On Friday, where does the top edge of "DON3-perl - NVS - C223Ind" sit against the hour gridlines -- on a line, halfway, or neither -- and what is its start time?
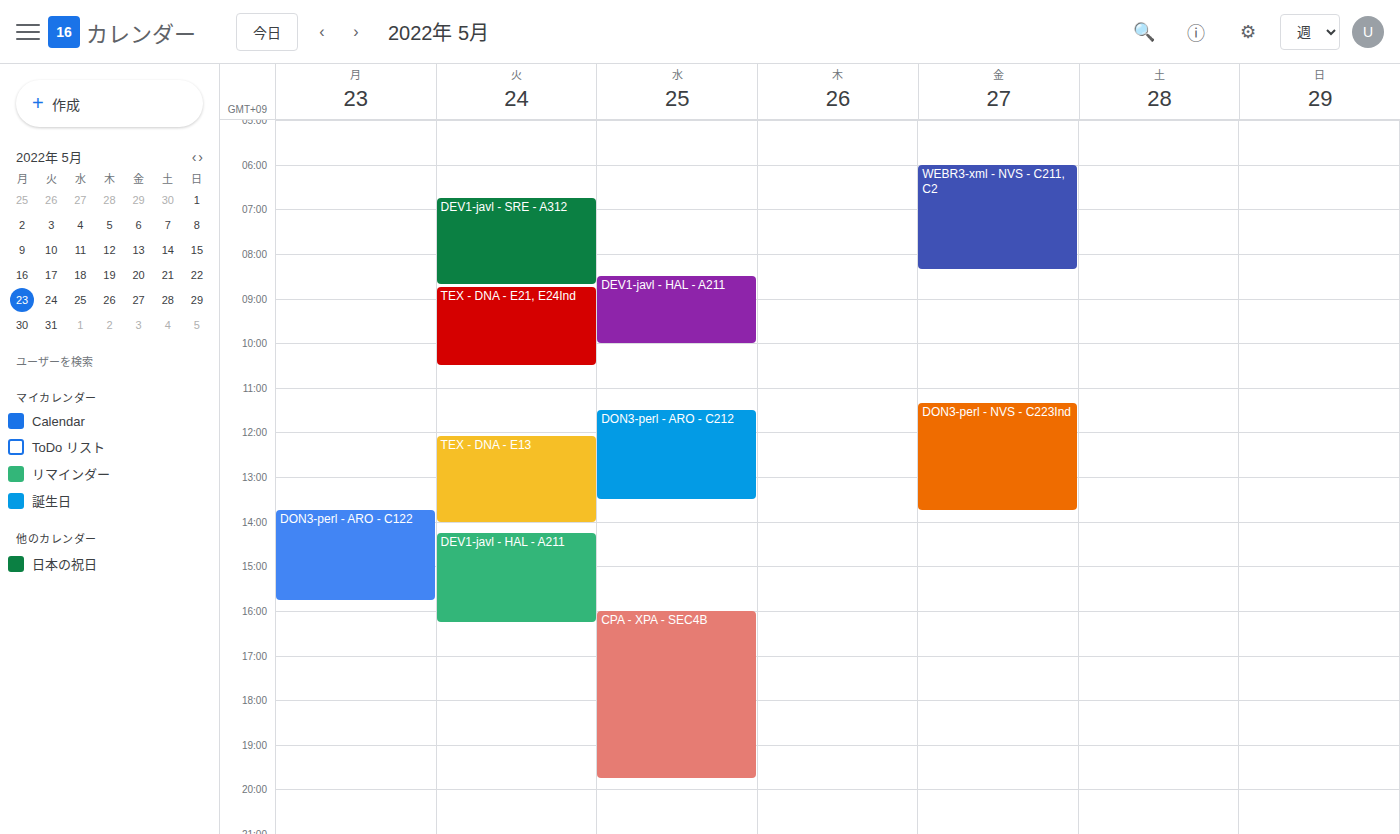
11:20 AM -- neither: 20 minutes below the 11 AM line and 40 minutes above the 12 PM line.